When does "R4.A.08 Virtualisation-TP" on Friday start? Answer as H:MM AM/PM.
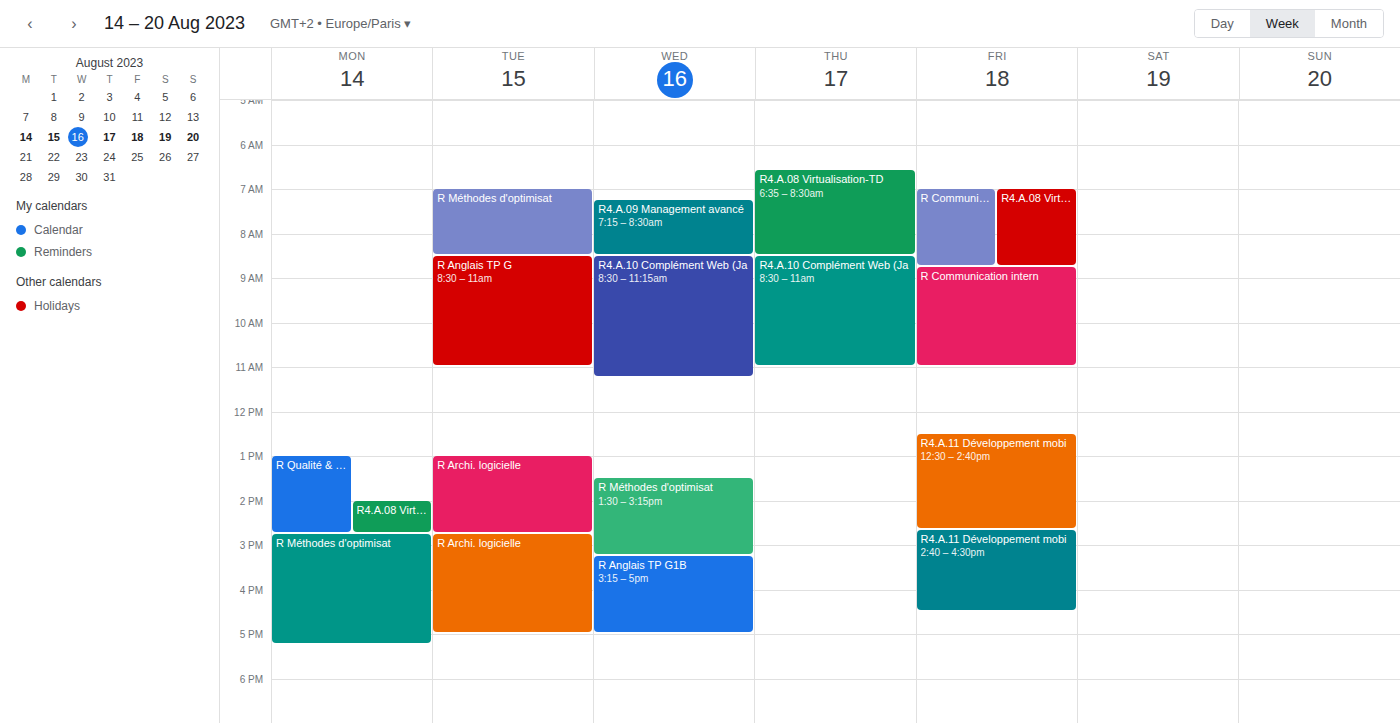
7:00 AM